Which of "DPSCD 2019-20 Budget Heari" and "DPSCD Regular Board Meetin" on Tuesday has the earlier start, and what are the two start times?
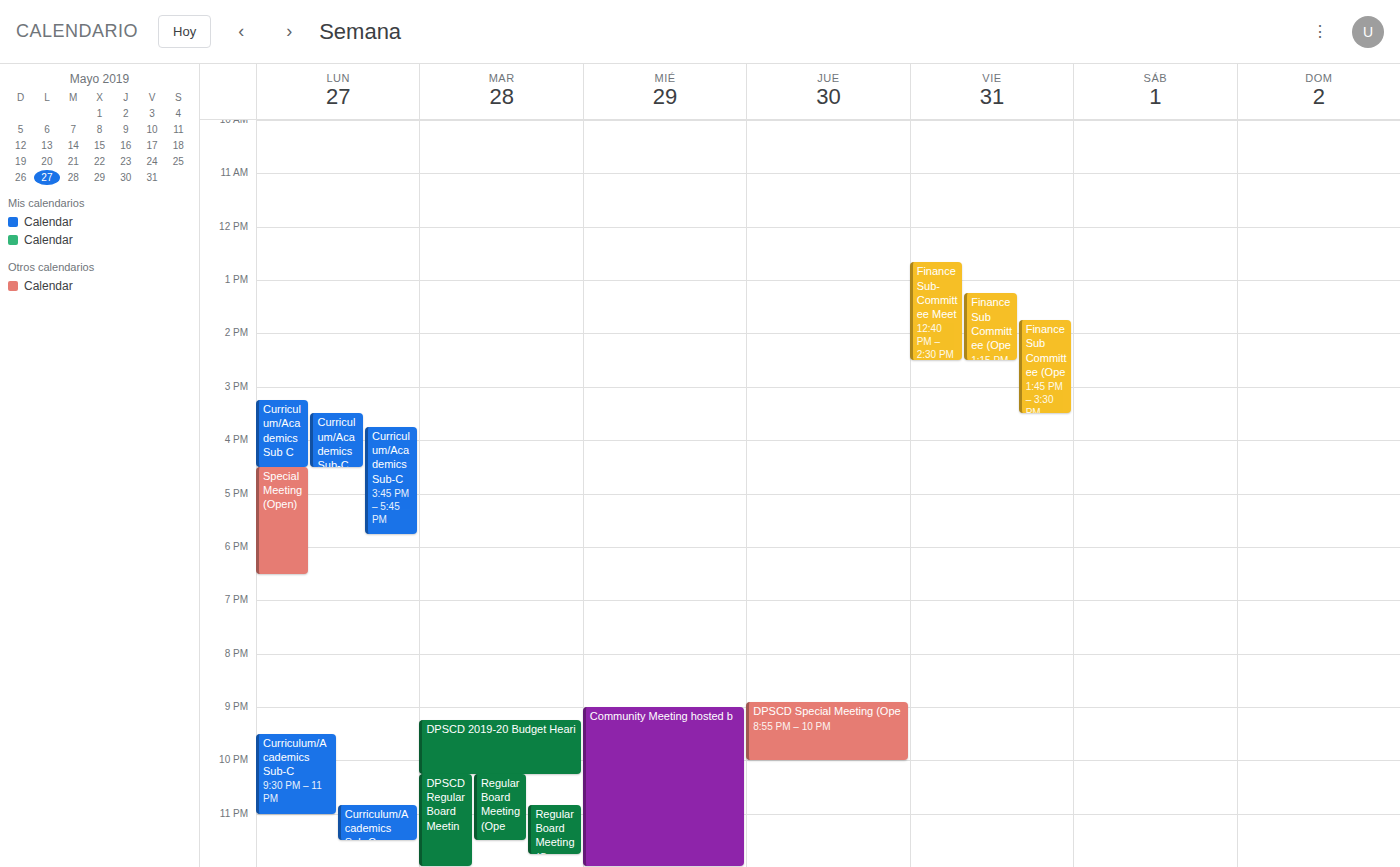
"DPSCD 2019-20 Budget Heari" 9:15 PM; "DPSCD Regular Board Meetin" 10:15 PM.